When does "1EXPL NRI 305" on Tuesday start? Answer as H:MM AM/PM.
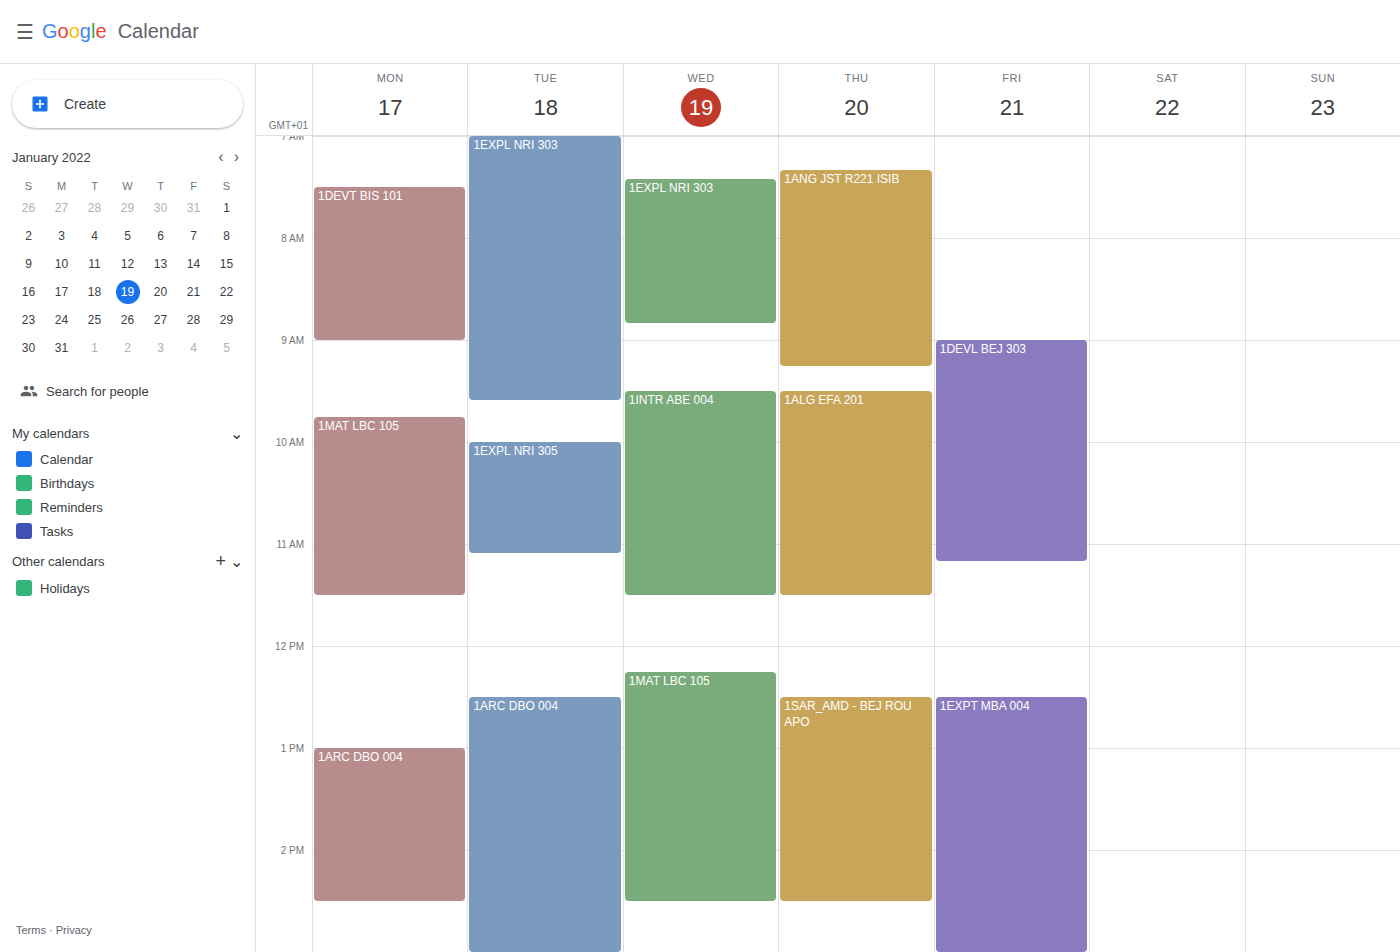
10:00 AM